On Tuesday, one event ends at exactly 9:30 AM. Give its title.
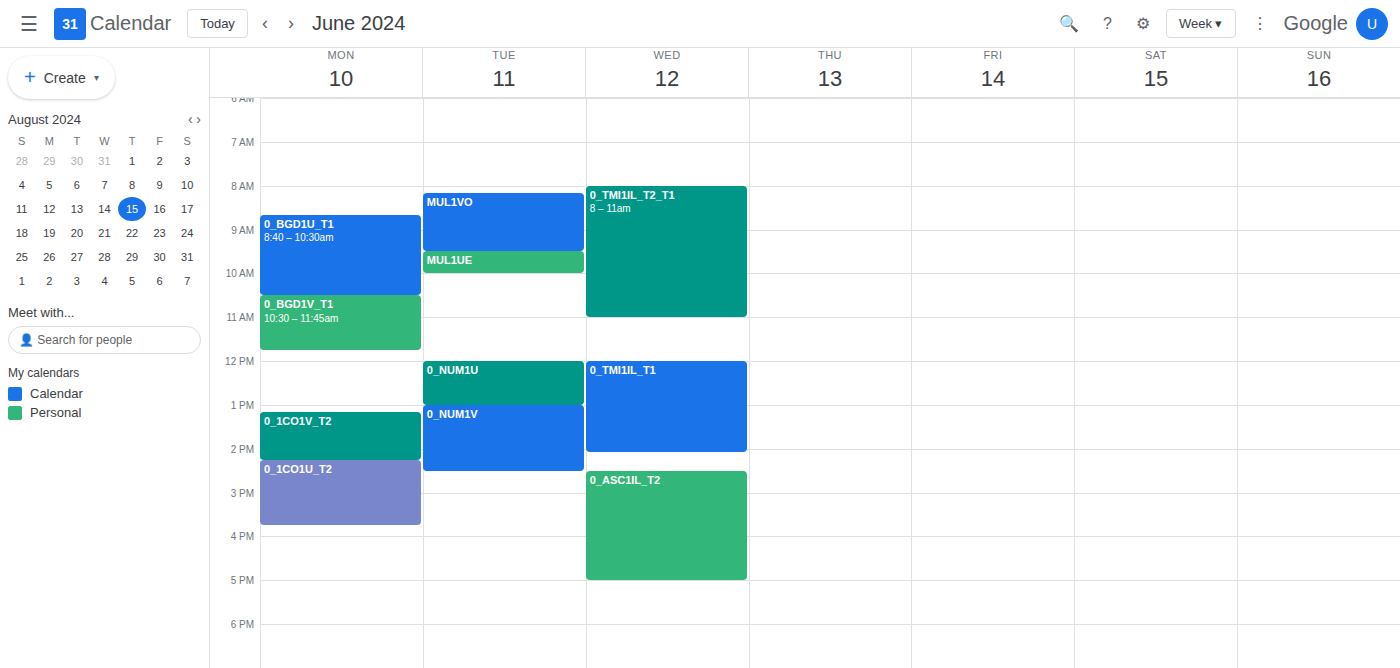
"MUL1VO"